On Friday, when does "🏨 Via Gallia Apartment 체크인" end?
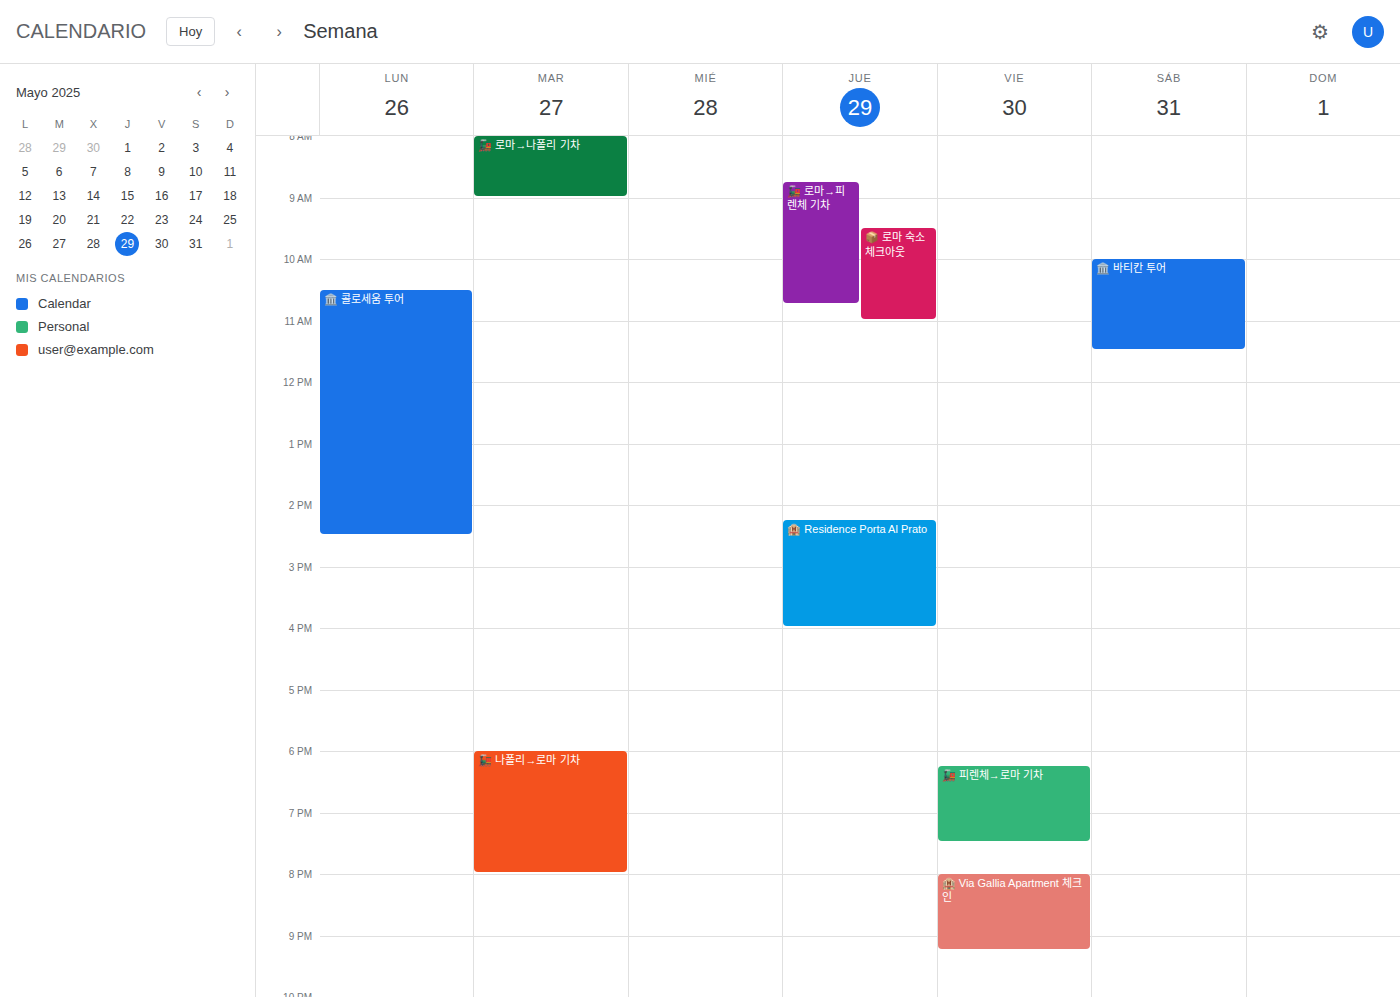
9:15 PM